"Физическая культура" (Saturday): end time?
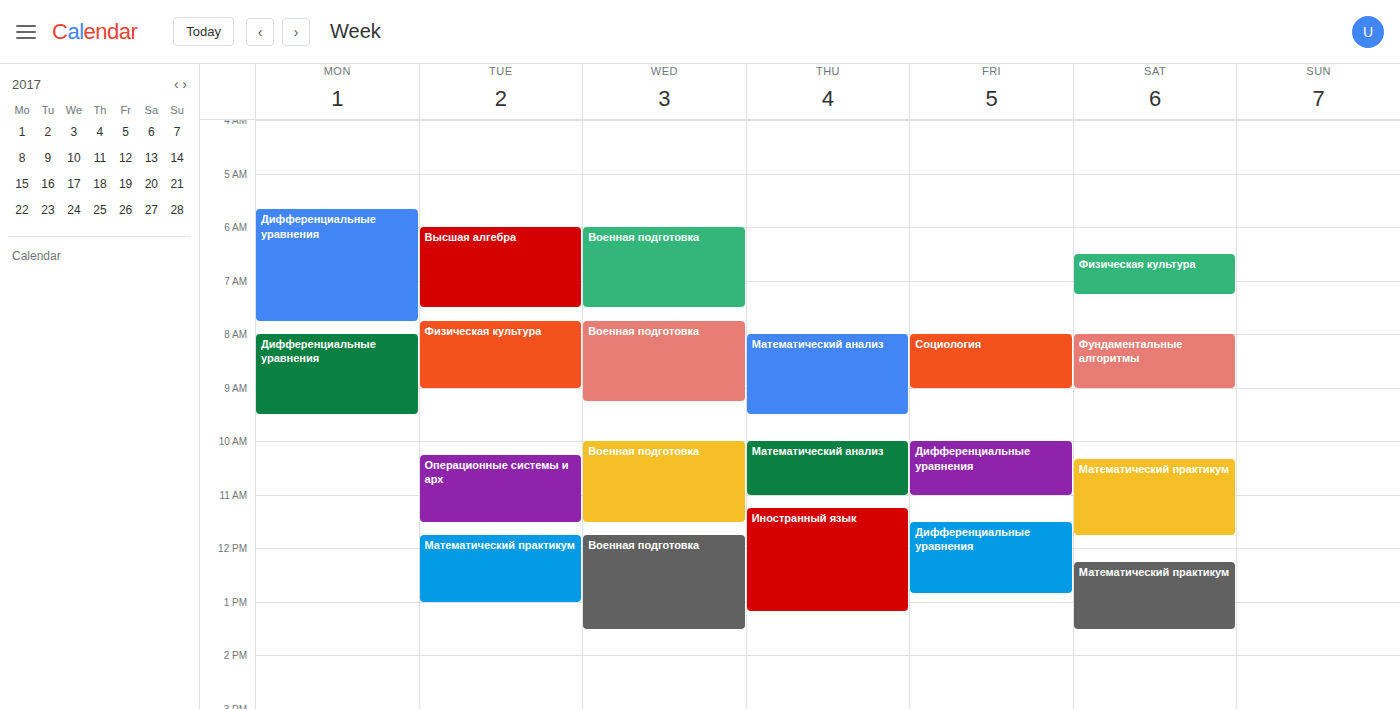
7:15 AM